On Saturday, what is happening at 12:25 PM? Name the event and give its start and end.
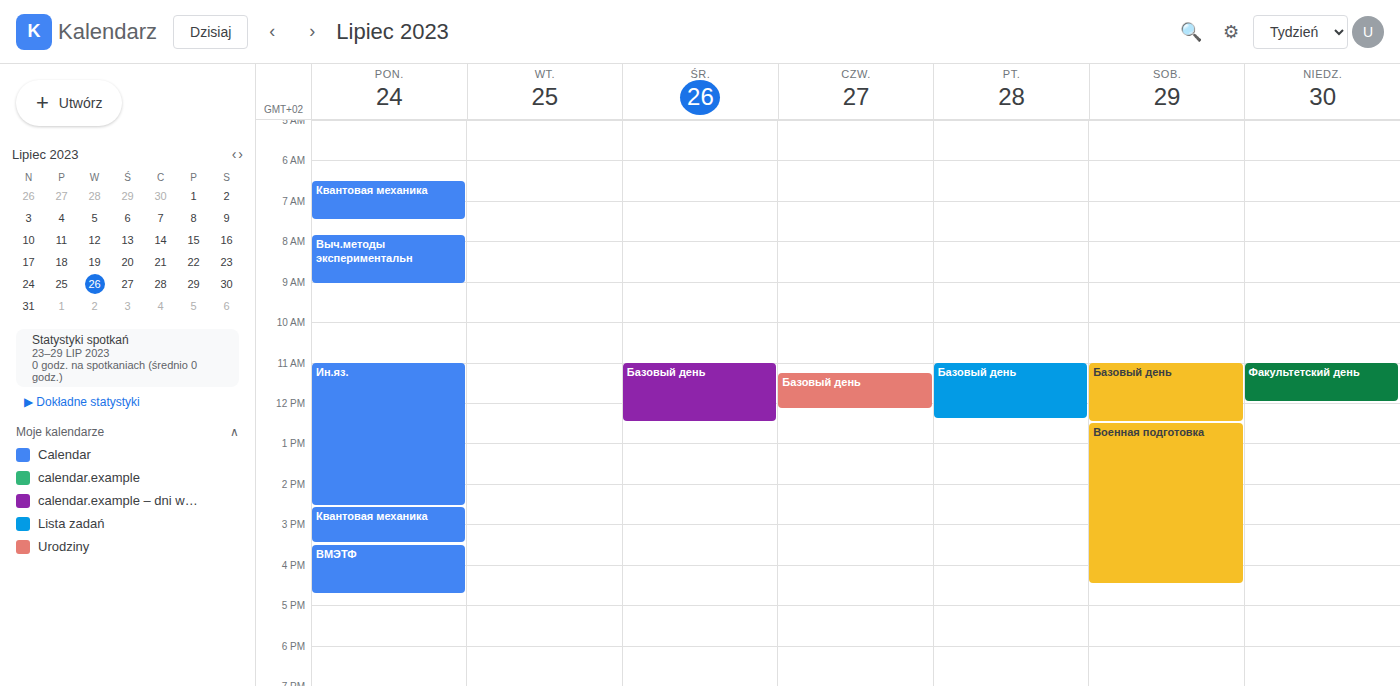
"Базовый день", 11:00 AM to 12:30 PM